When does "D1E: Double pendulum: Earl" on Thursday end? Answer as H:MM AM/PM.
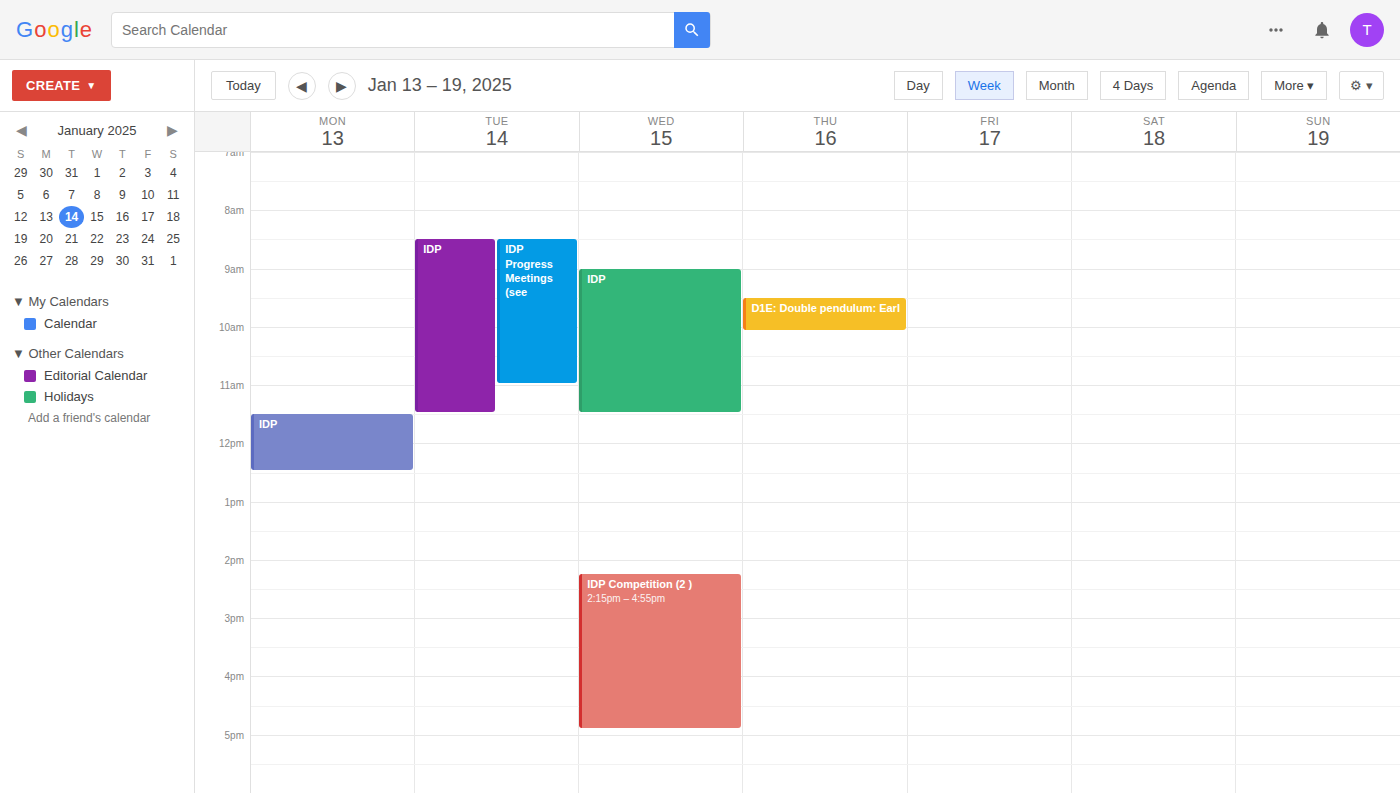
10:05 AM